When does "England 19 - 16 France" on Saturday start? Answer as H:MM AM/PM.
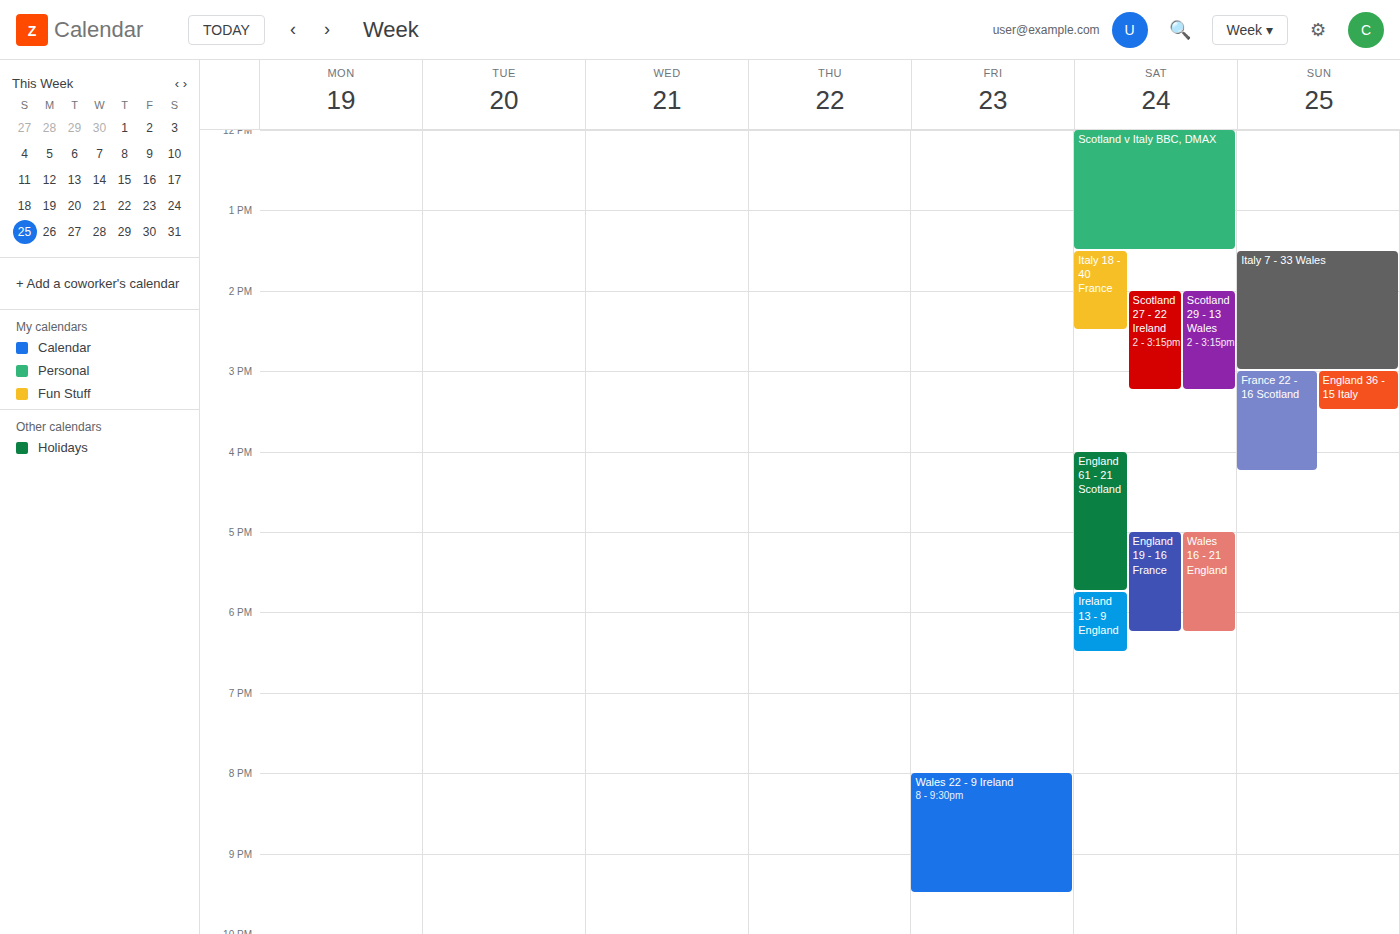
5:00 PM